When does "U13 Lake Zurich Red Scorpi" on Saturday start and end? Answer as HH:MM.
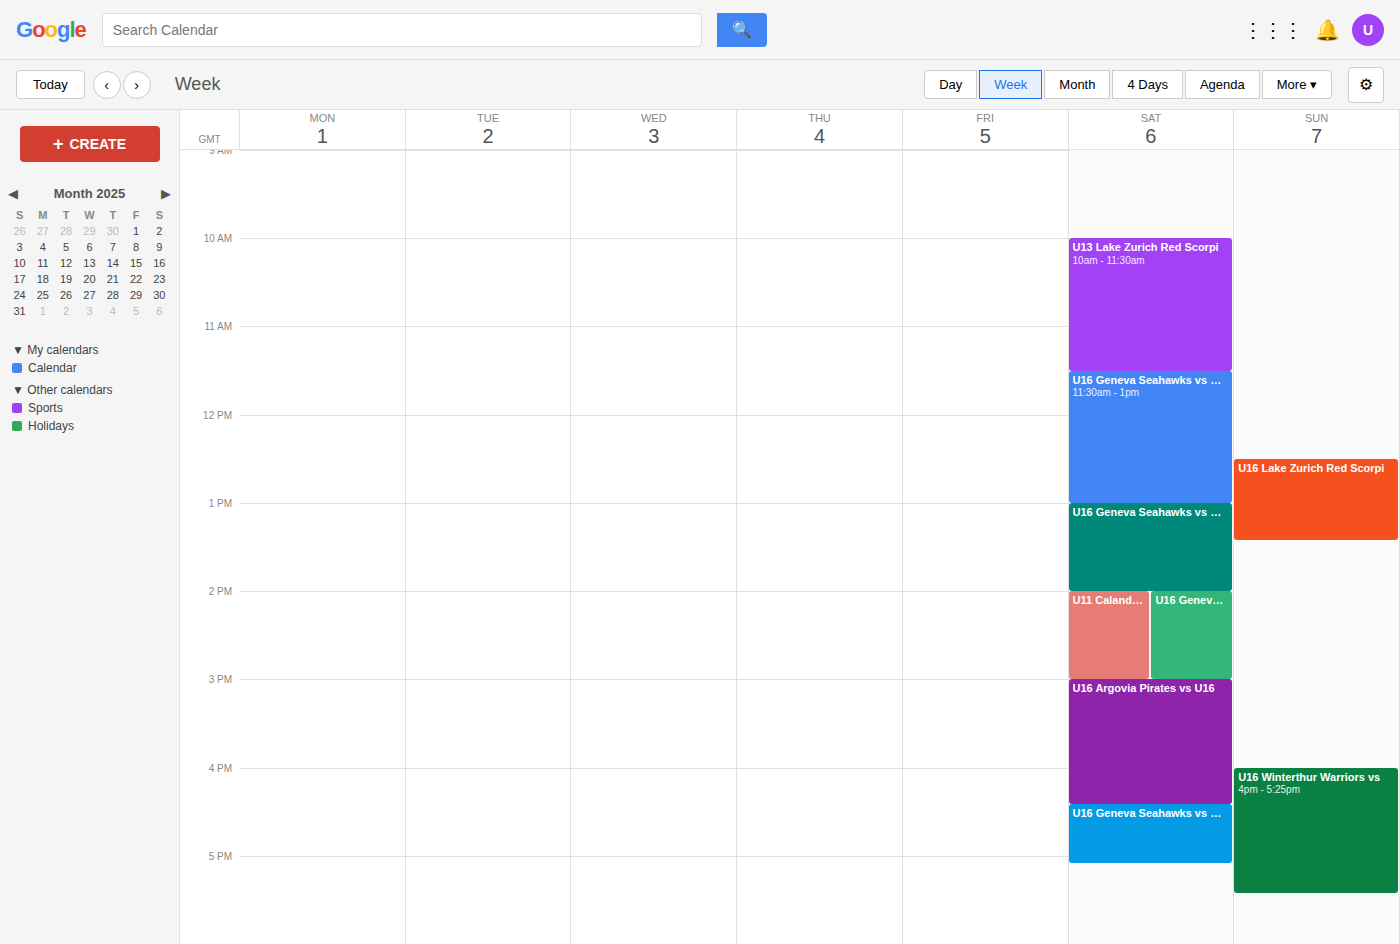
10:00 to 11:30